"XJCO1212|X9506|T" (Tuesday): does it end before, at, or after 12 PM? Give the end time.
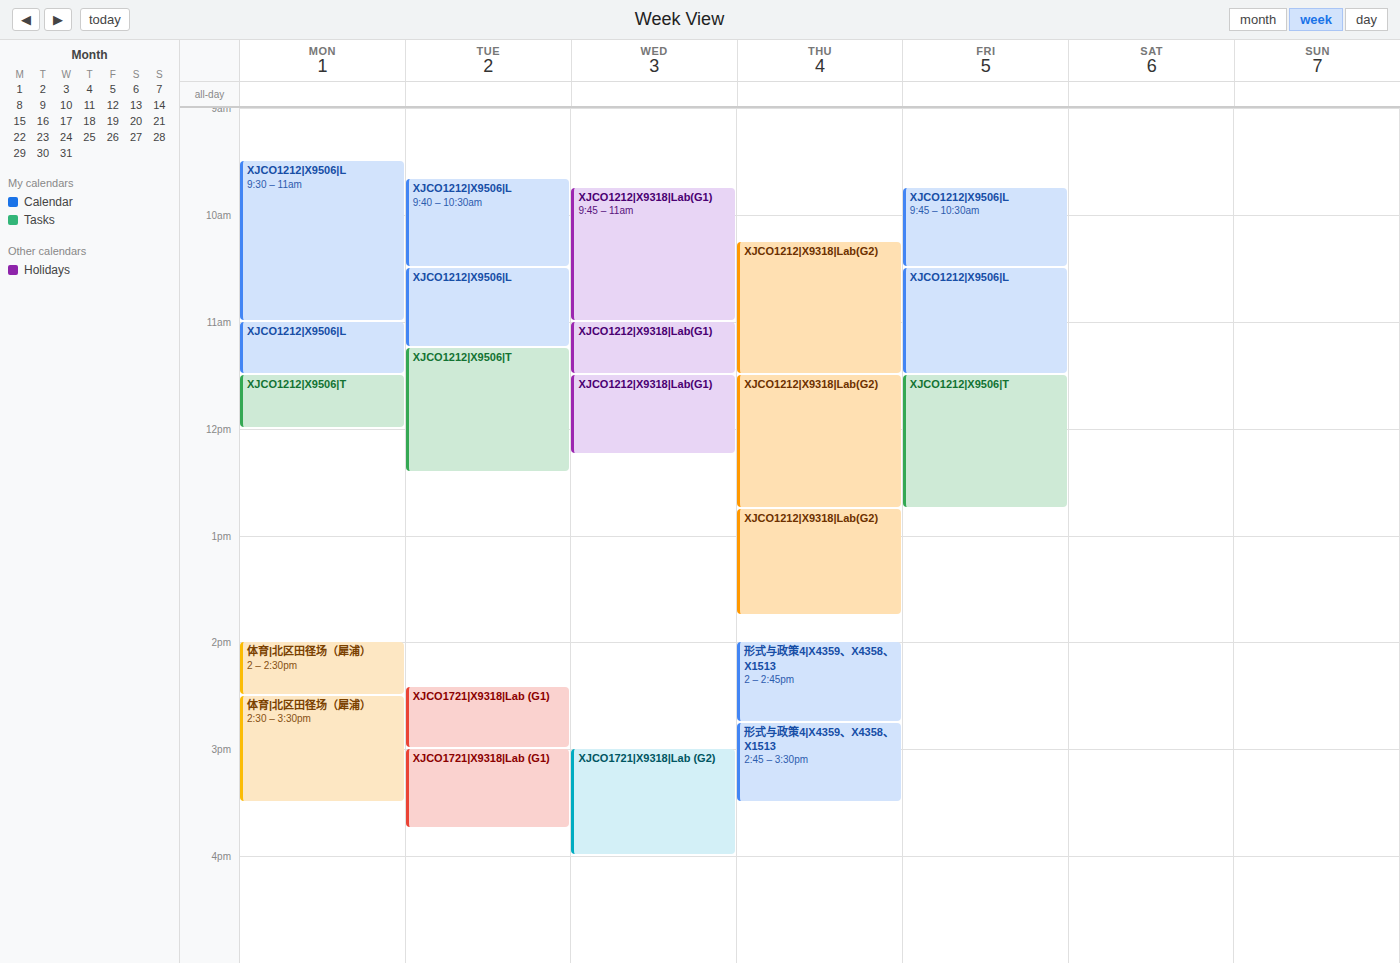
12:25 PM -- after 12 PM, 25 minutes below the 12 PM line.